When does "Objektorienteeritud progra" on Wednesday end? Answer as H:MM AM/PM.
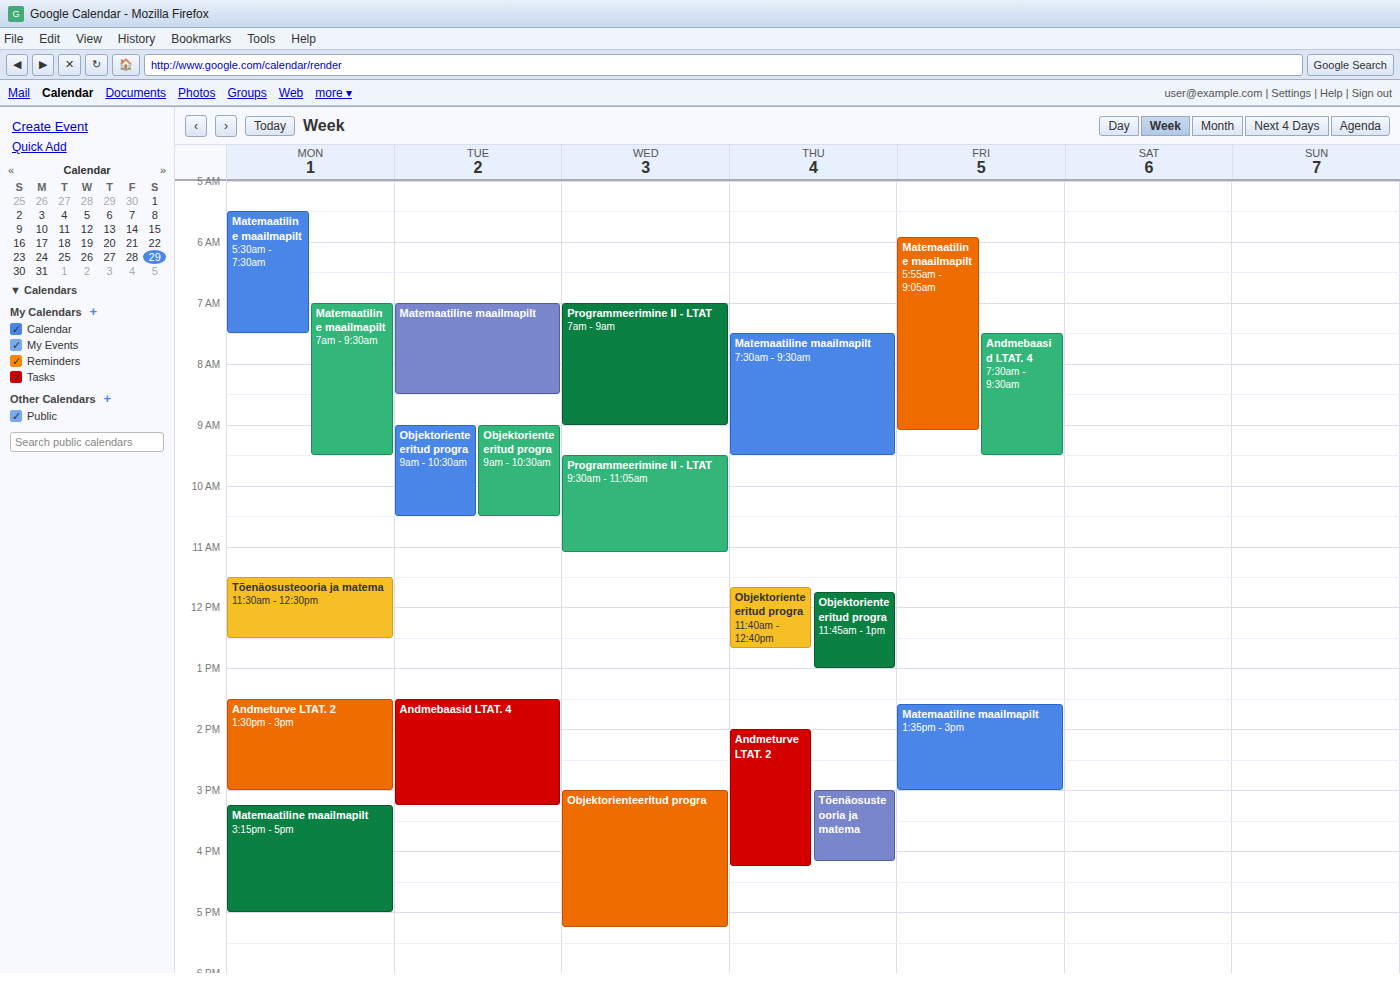
5:15 PM